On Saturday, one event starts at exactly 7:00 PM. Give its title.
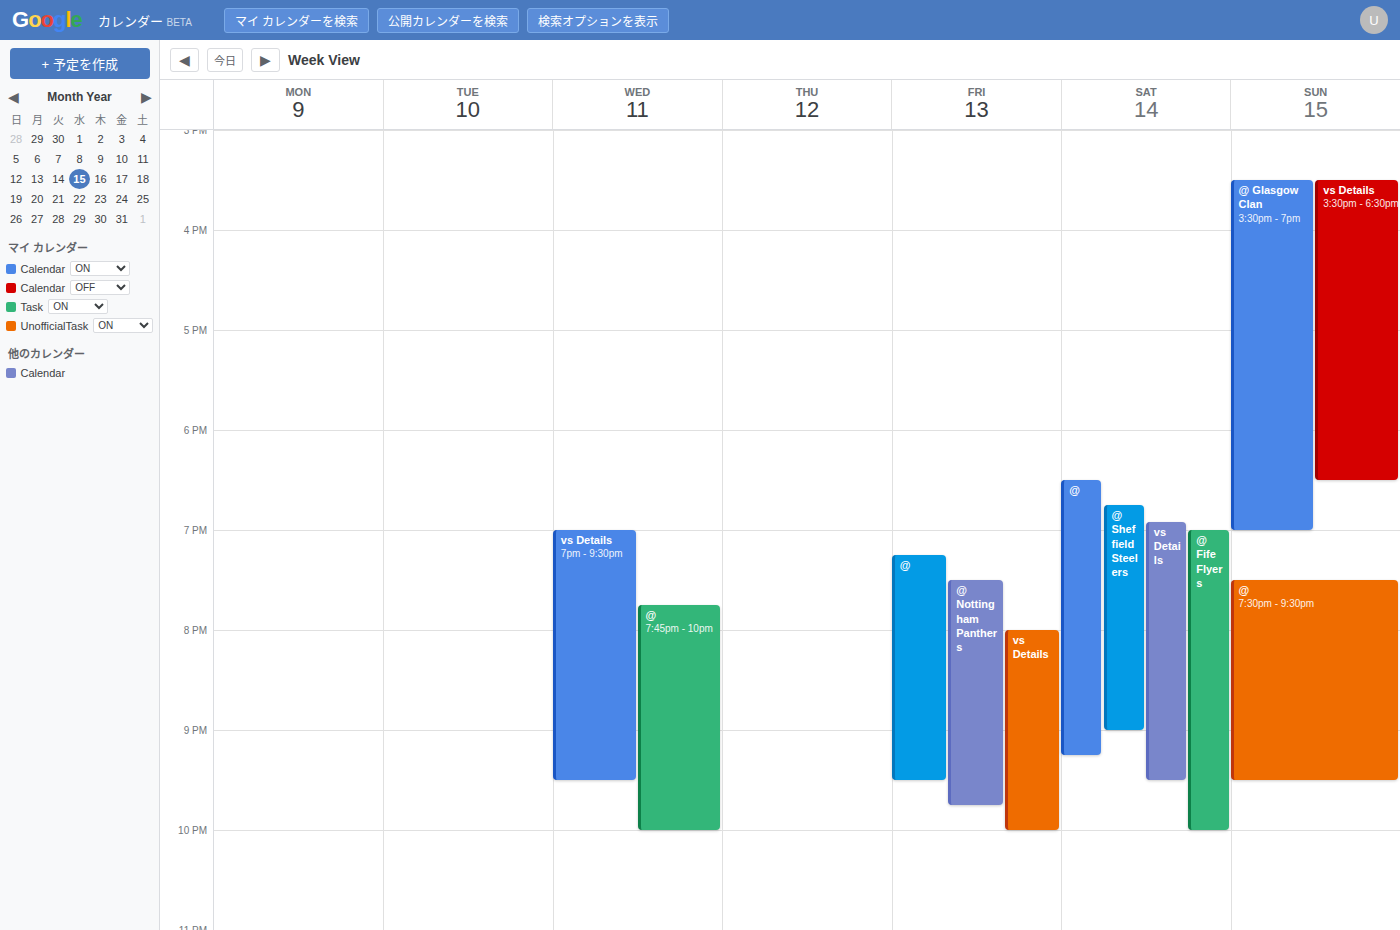
"@ Fife Flyers"